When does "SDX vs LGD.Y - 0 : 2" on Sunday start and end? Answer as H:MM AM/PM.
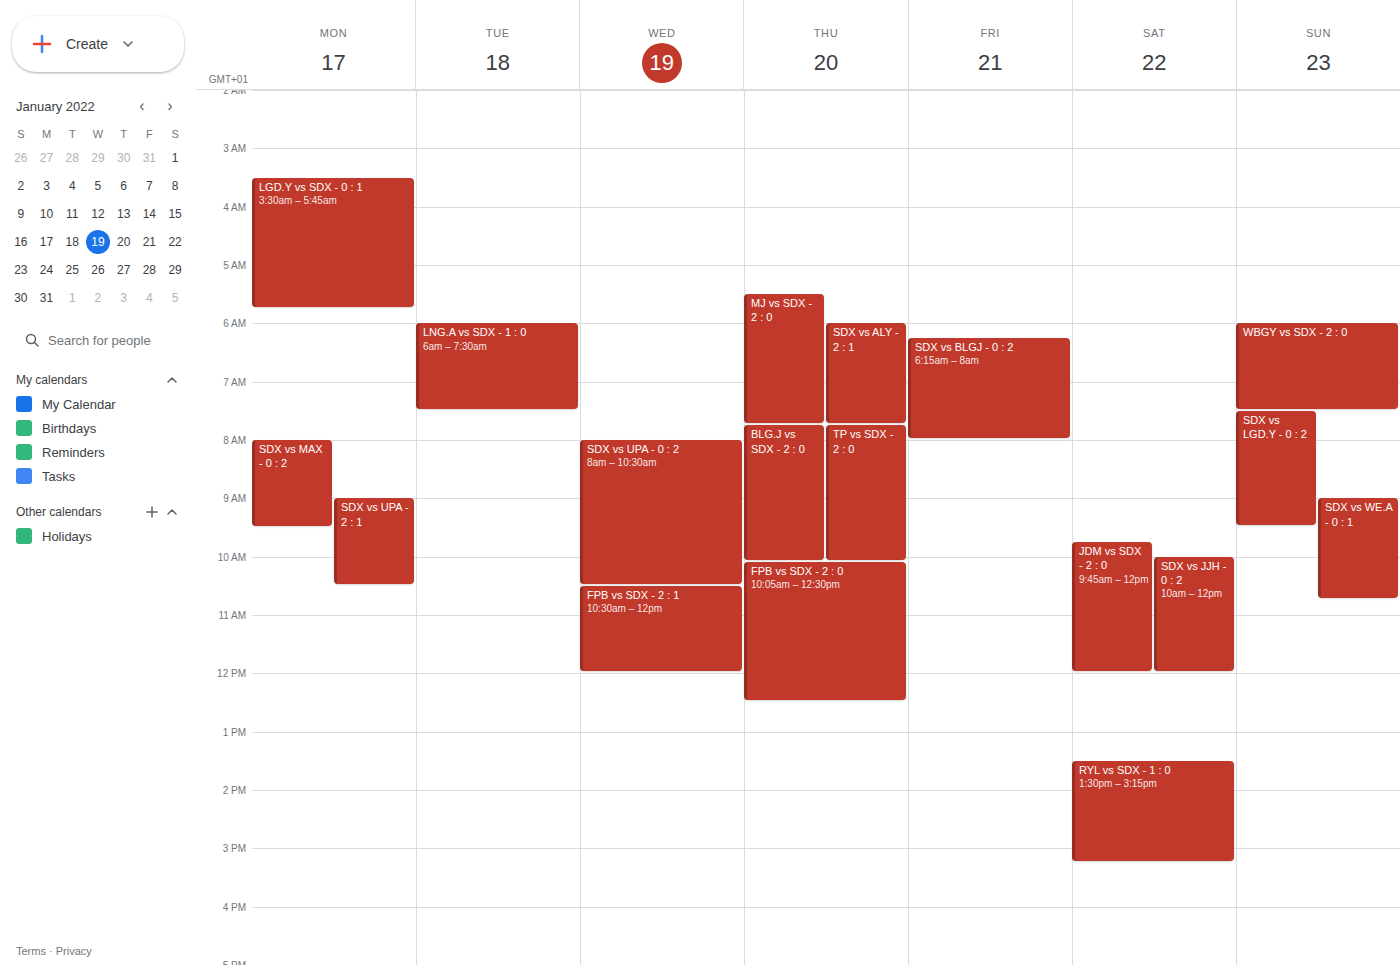
7:30 AM to 9:30 AM